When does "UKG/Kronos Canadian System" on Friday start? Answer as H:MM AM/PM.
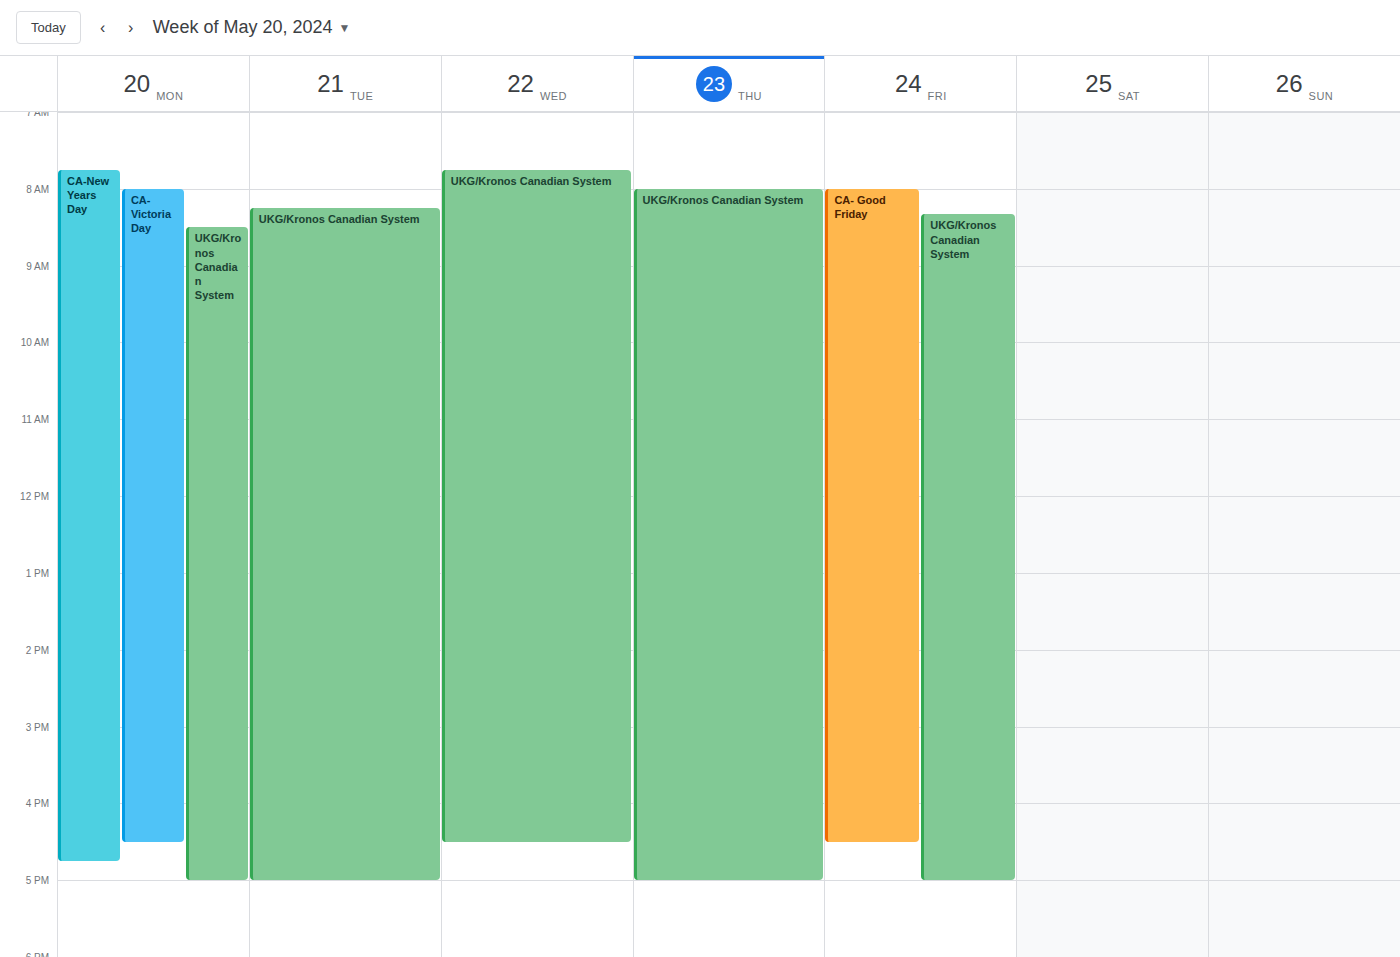
8:20 AM